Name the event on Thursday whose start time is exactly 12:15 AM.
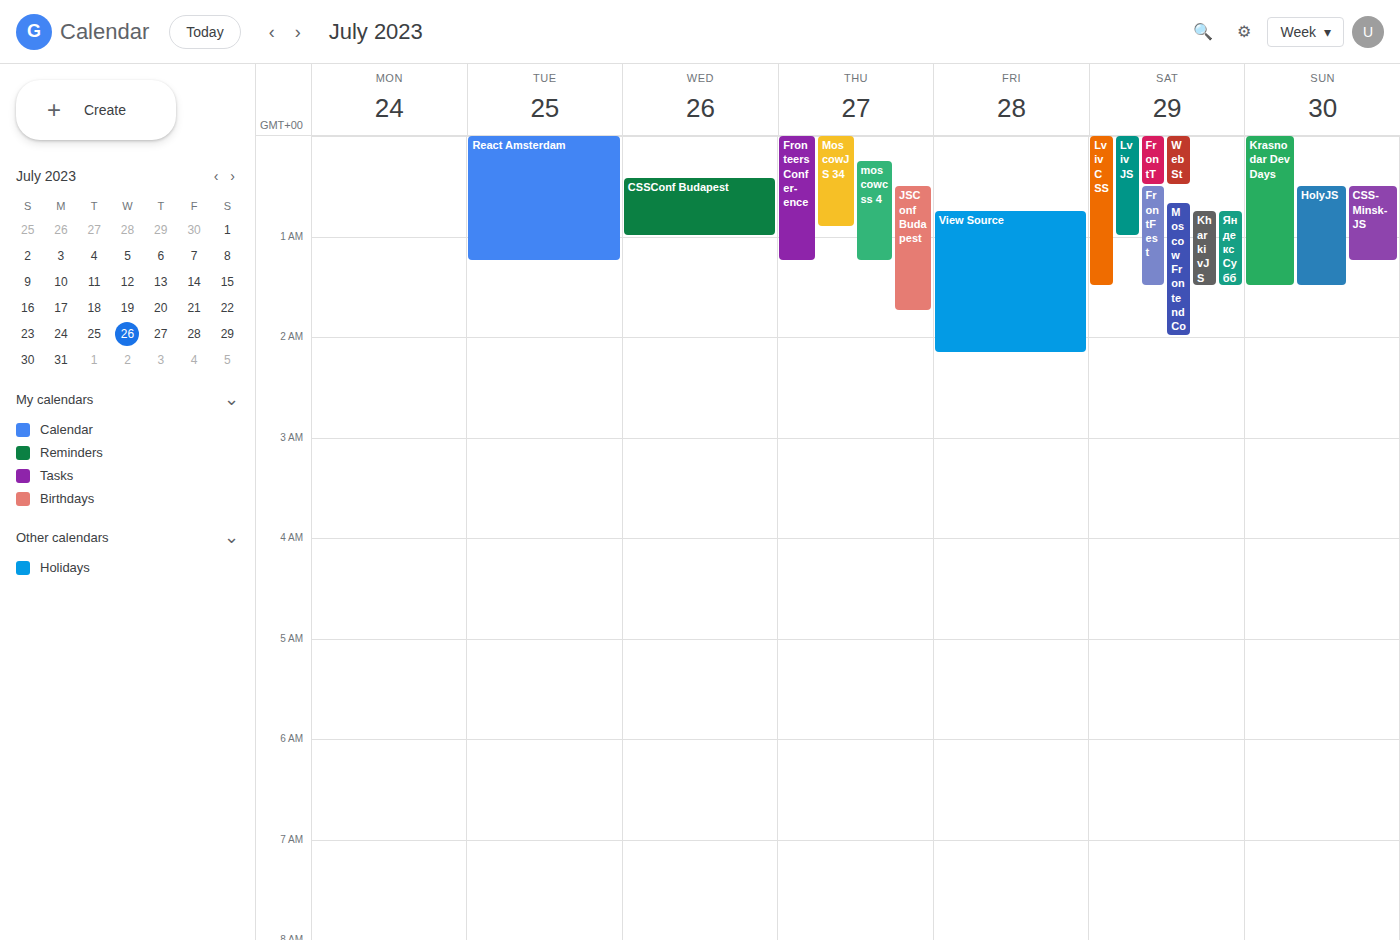
"moscowcss 4"